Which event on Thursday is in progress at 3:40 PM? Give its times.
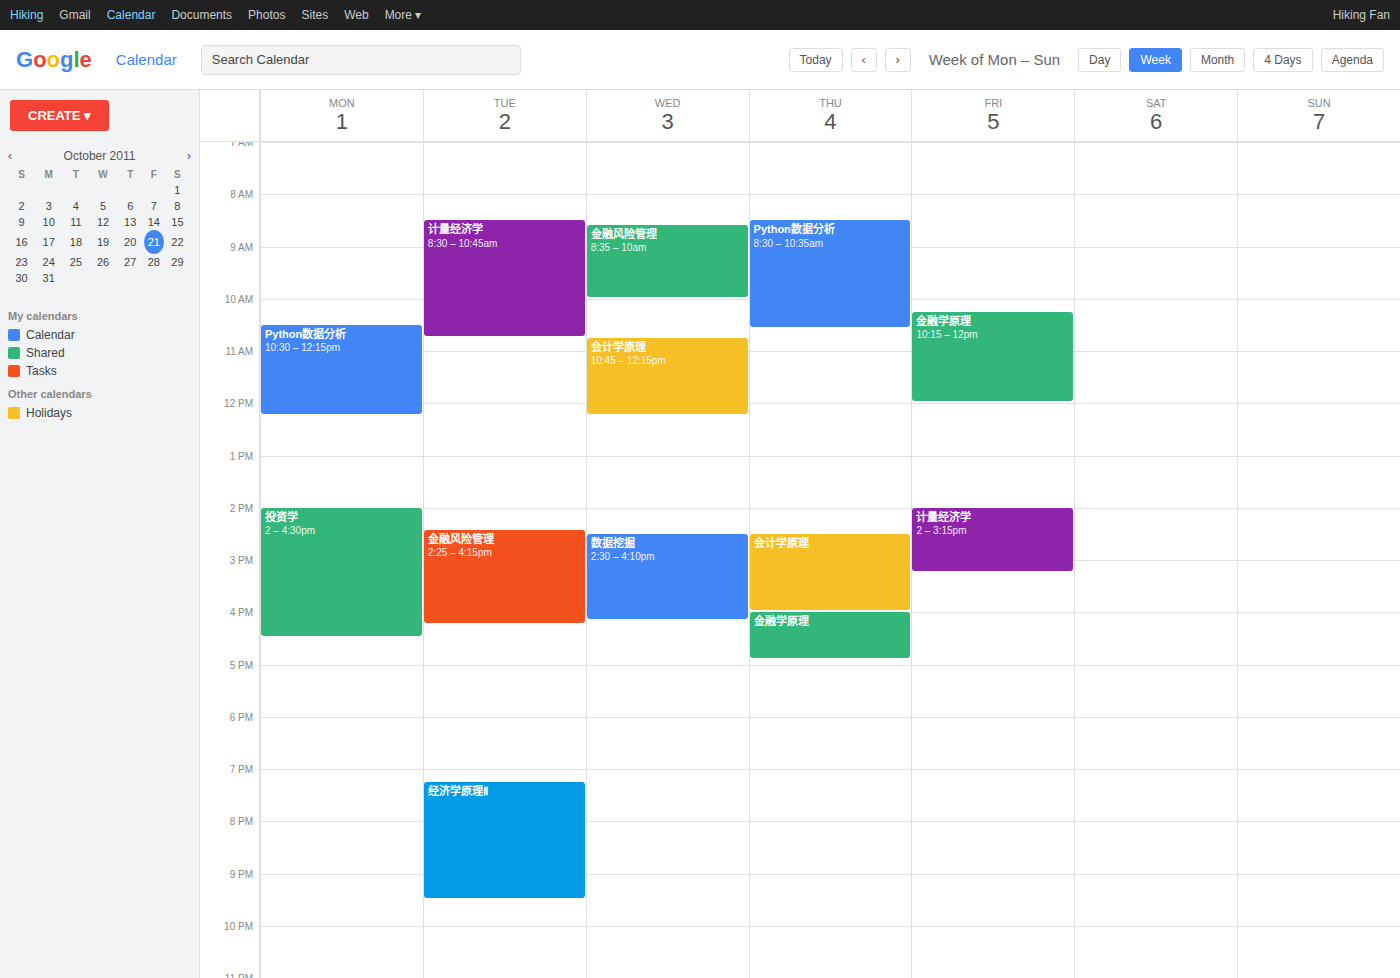
"会计学原理", 2:30 PM to 4:00 PM